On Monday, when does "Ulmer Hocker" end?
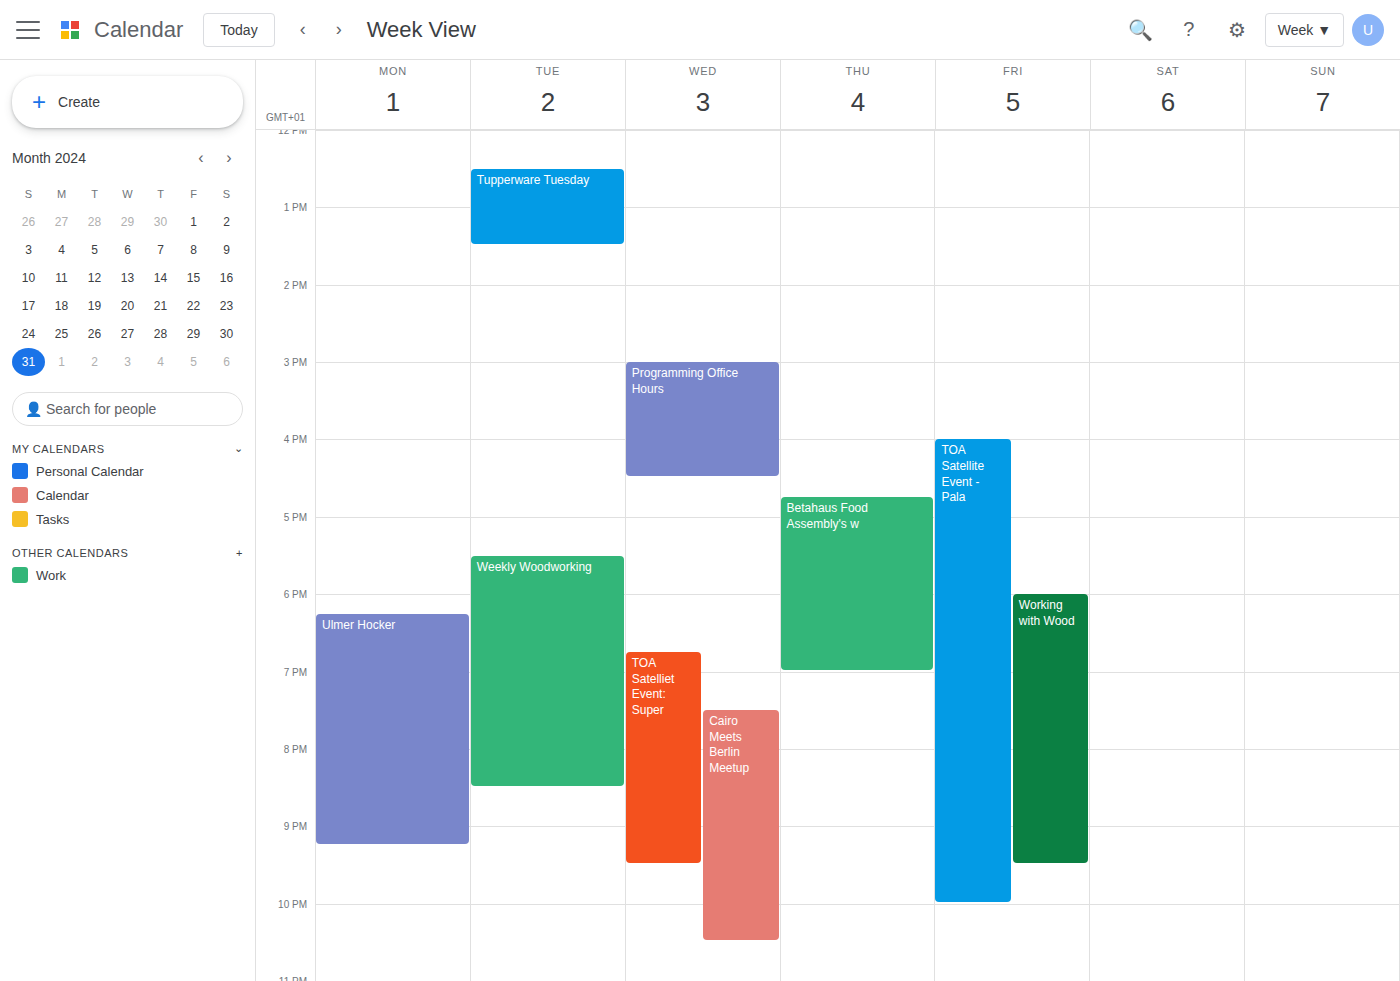
9:15 PM